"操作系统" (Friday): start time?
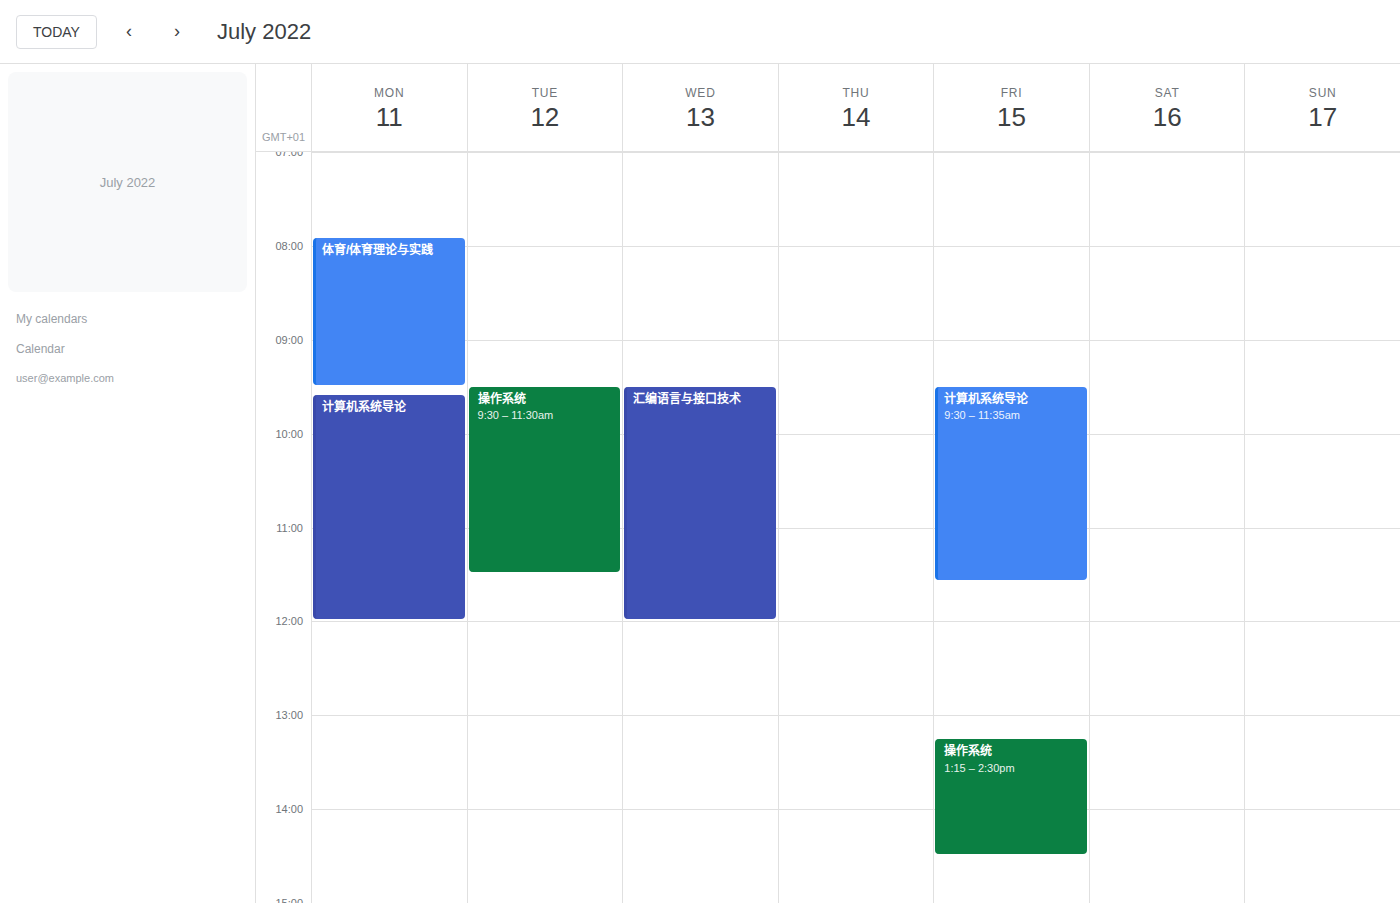
1:15 PM